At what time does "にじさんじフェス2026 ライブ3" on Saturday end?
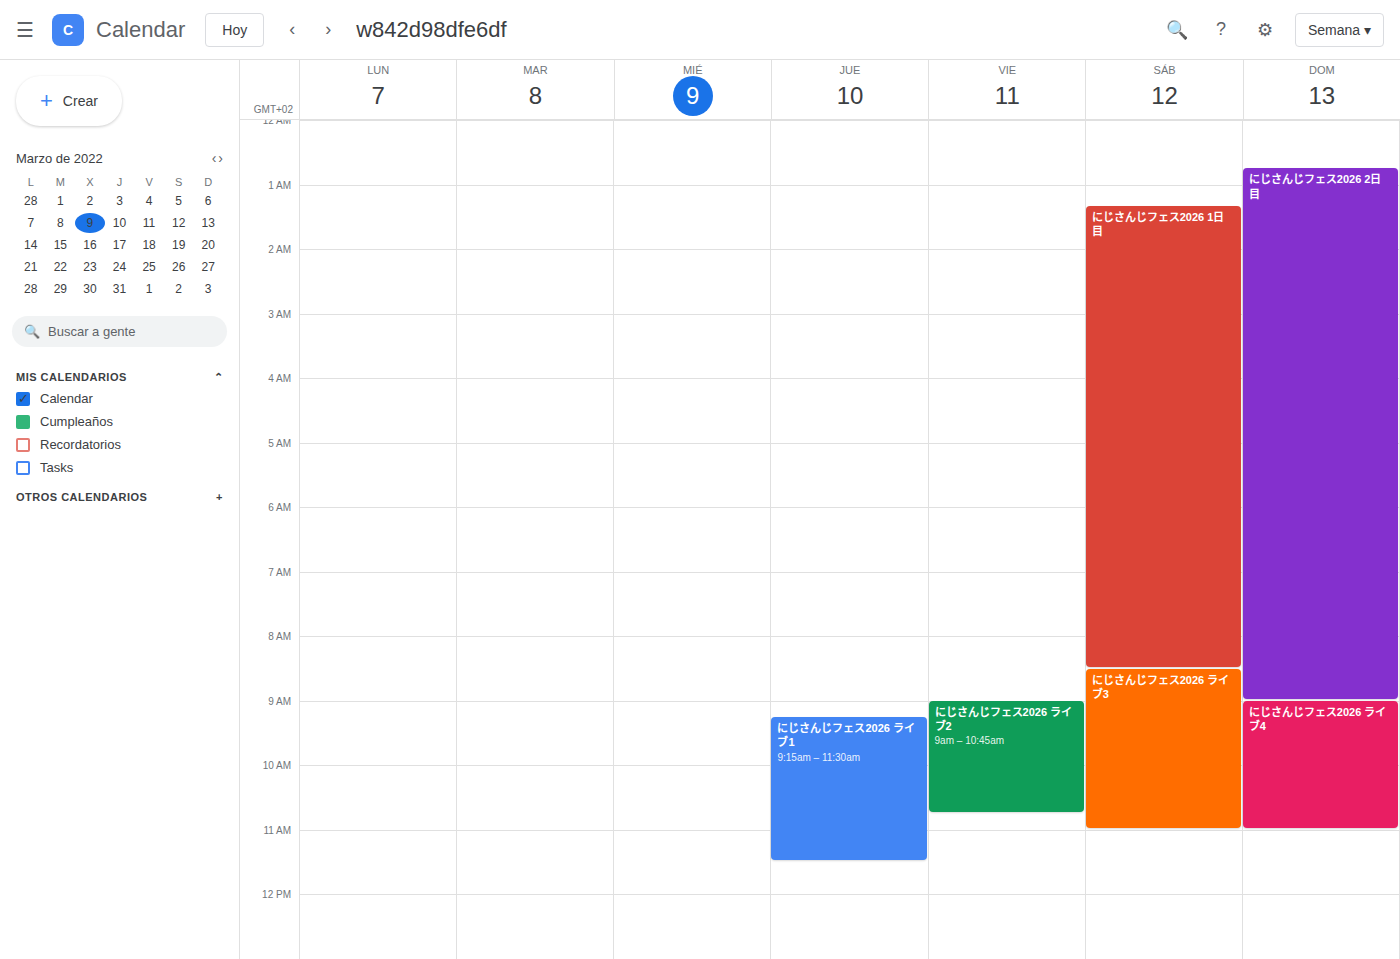
11:00 AM